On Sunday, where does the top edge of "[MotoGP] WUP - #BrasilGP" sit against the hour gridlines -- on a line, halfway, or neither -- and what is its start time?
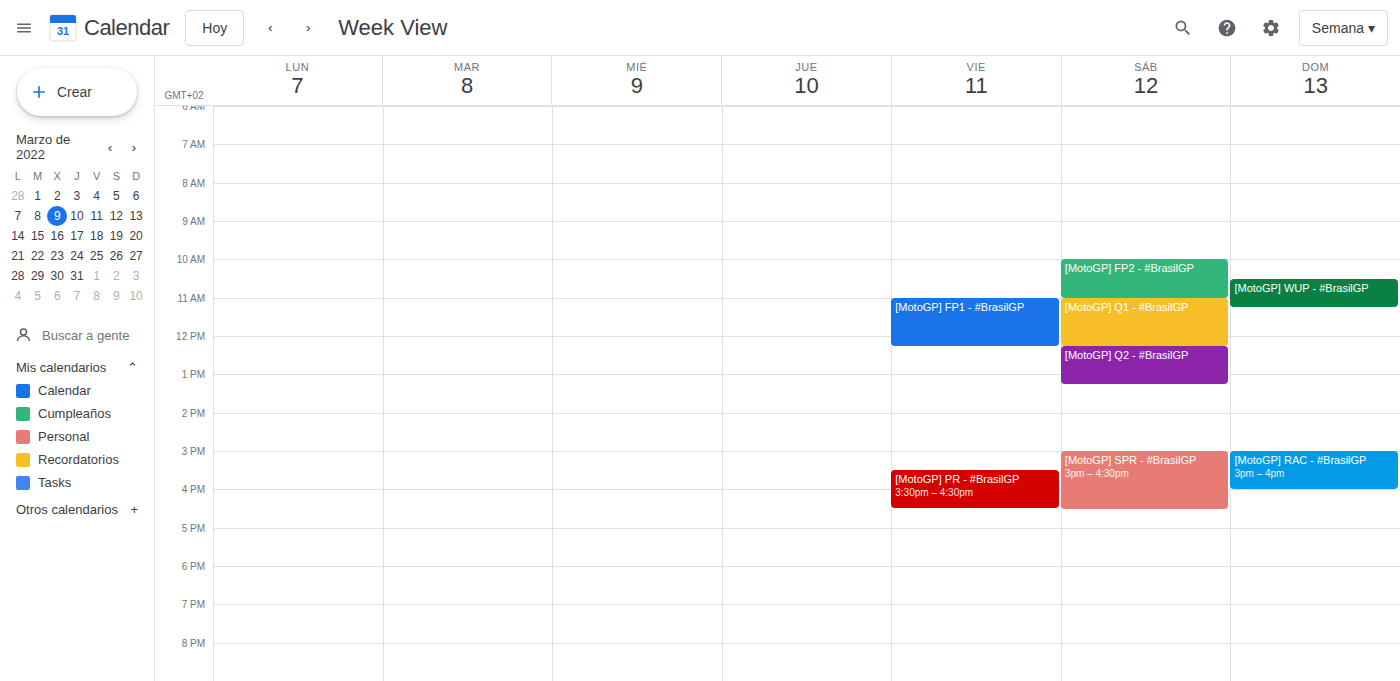
10:30 AM -- halfway between the 10 AM and 11 AM lines.